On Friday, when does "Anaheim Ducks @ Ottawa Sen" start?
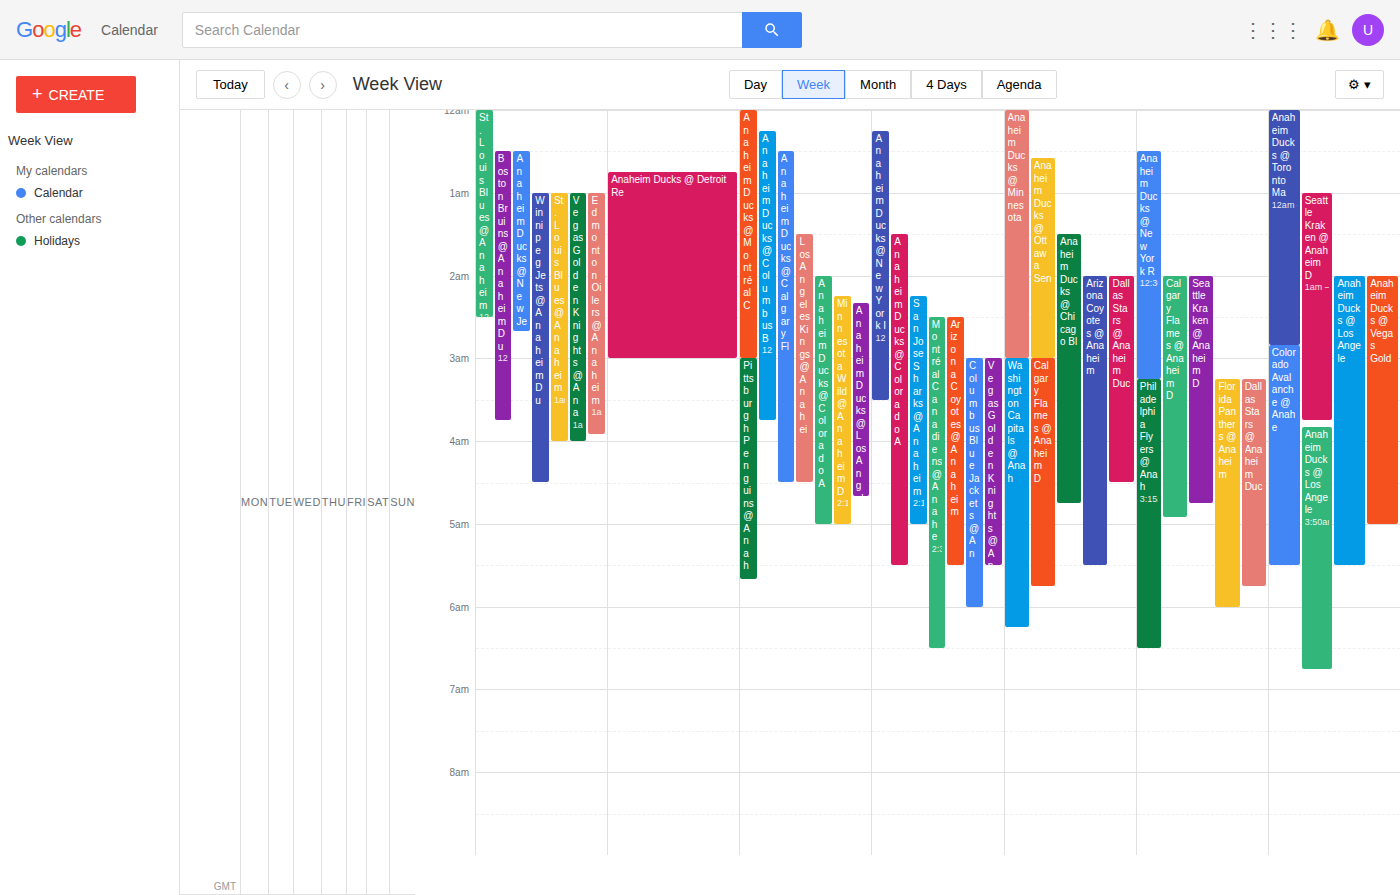
00:35